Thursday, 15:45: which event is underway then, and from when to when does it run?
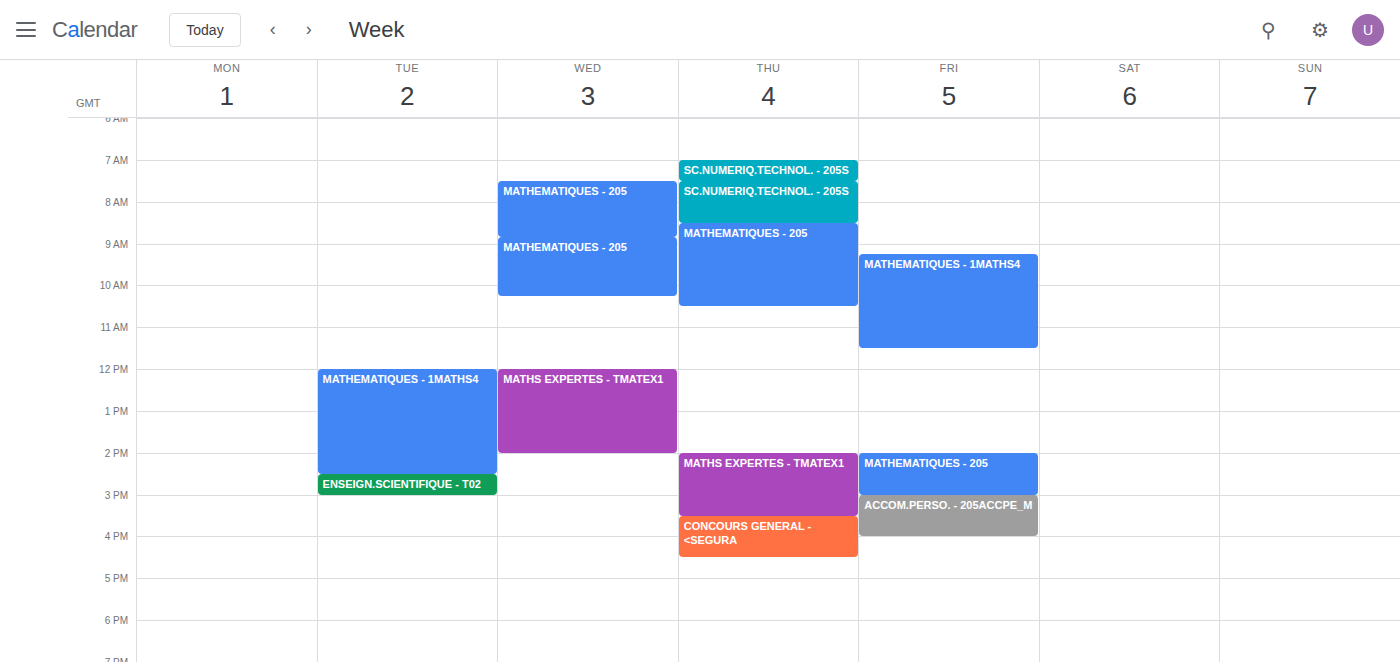
"CONCOURS GENERAL - <SEGURA", 15:30 to 16:30